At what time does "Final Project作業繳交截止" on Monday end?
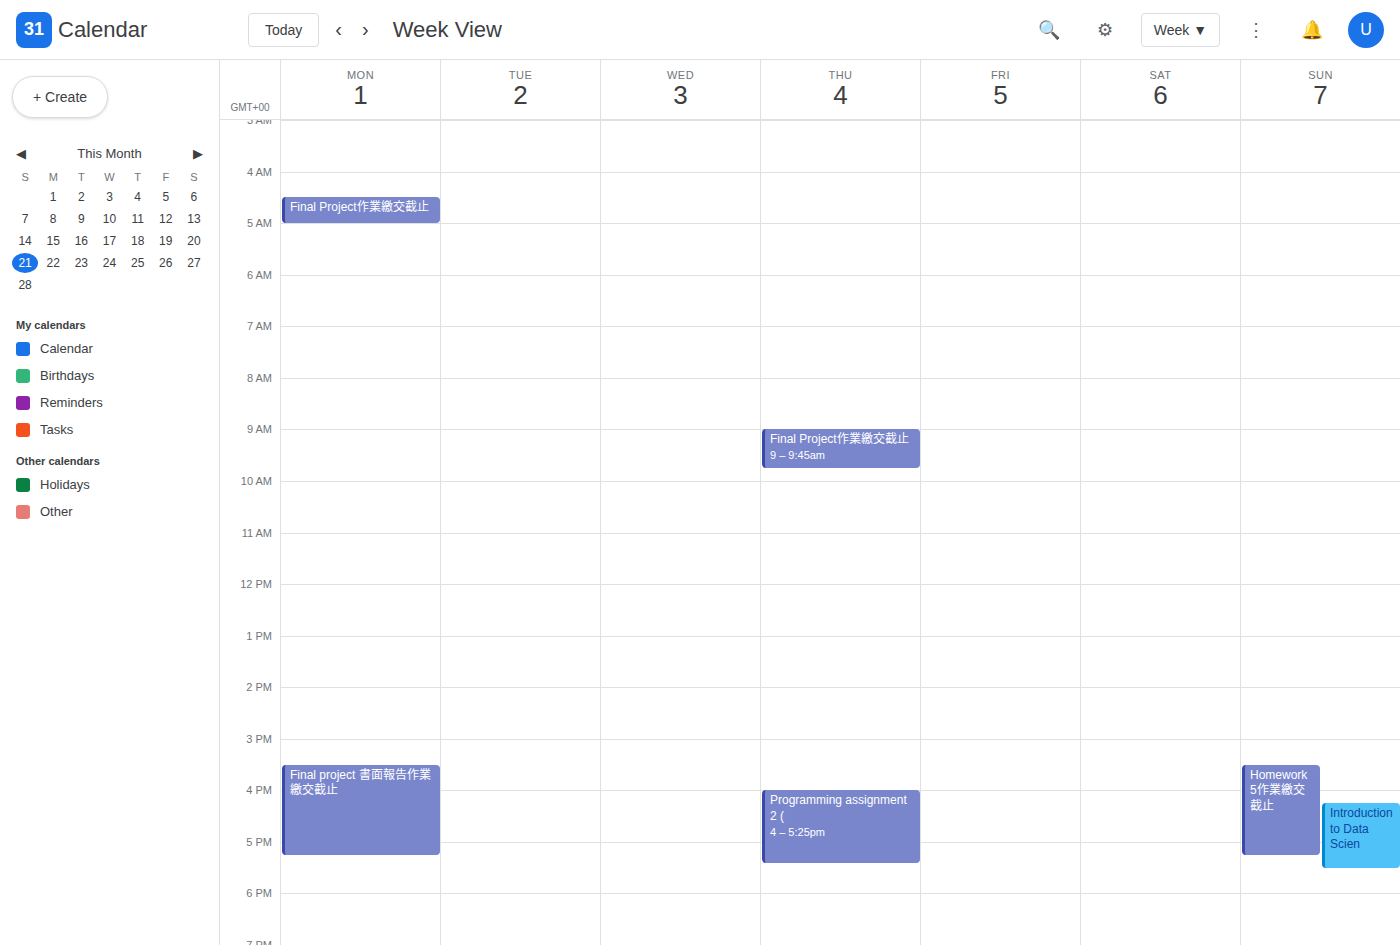
5:00 AM